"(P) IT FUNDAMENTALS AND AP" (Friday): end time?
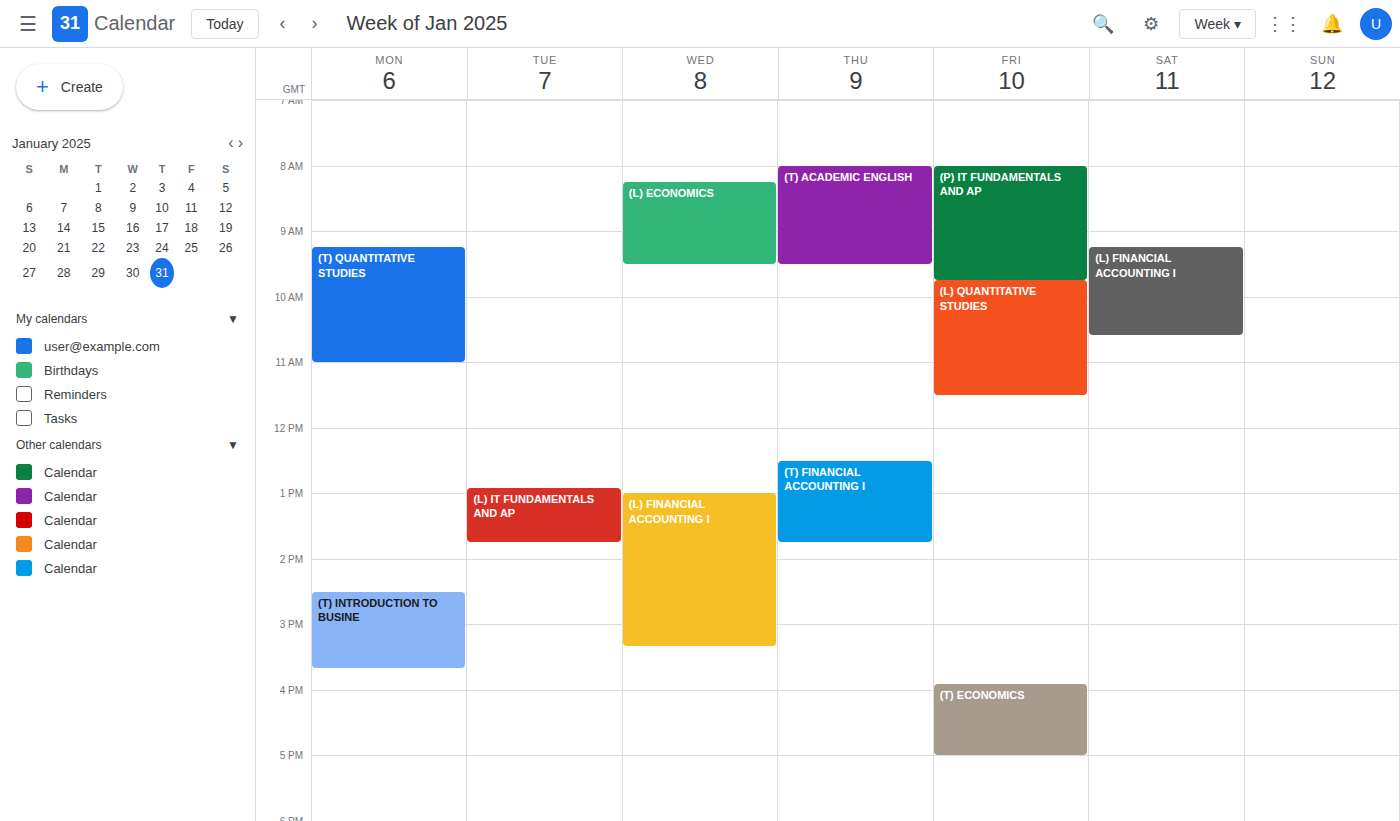
9:45 AM